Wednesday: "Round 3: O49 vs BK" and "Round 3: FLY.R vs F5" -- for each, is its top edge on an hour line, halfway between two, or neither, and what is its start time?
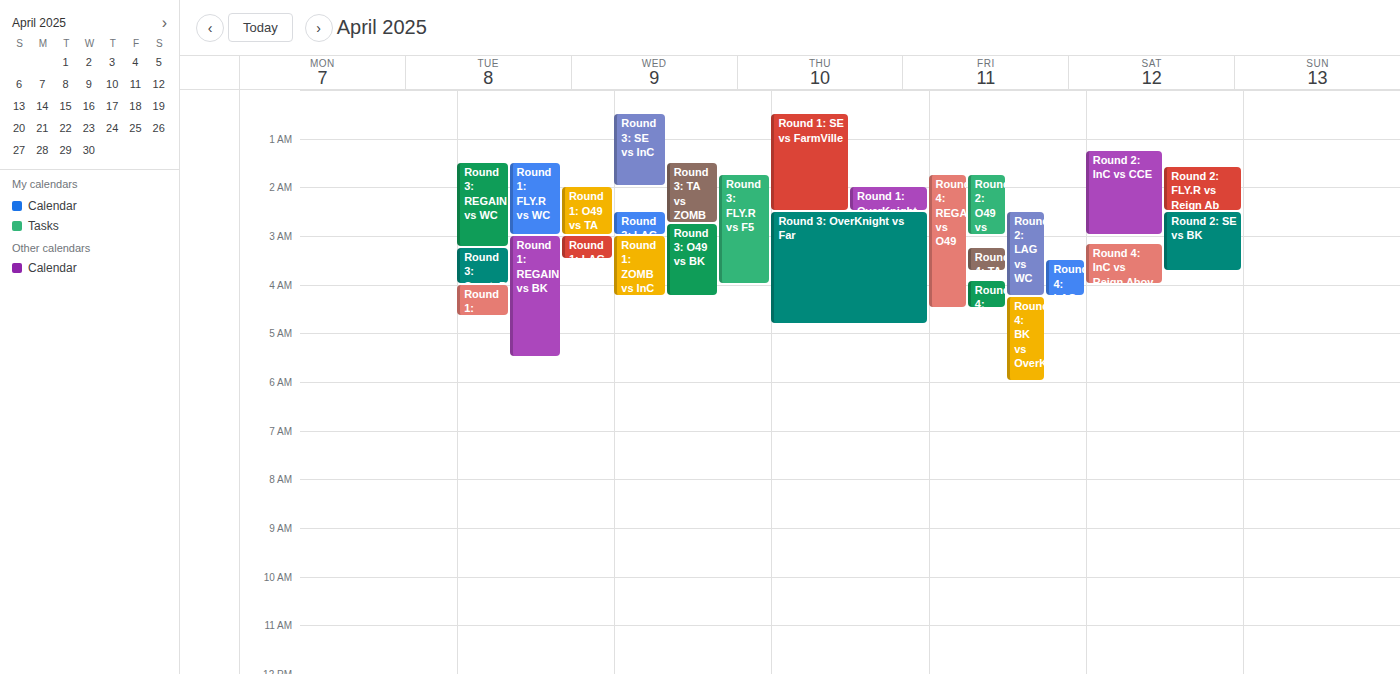
"Round 3: O49 vs BK": 02:45, neither: three quarters of the way from the 02:00 line to the 03:00 line. "Round 3: FLY.R vs F5": 01:45, neither: three quarters of the way from the 01:00 line to the 02:00 line.